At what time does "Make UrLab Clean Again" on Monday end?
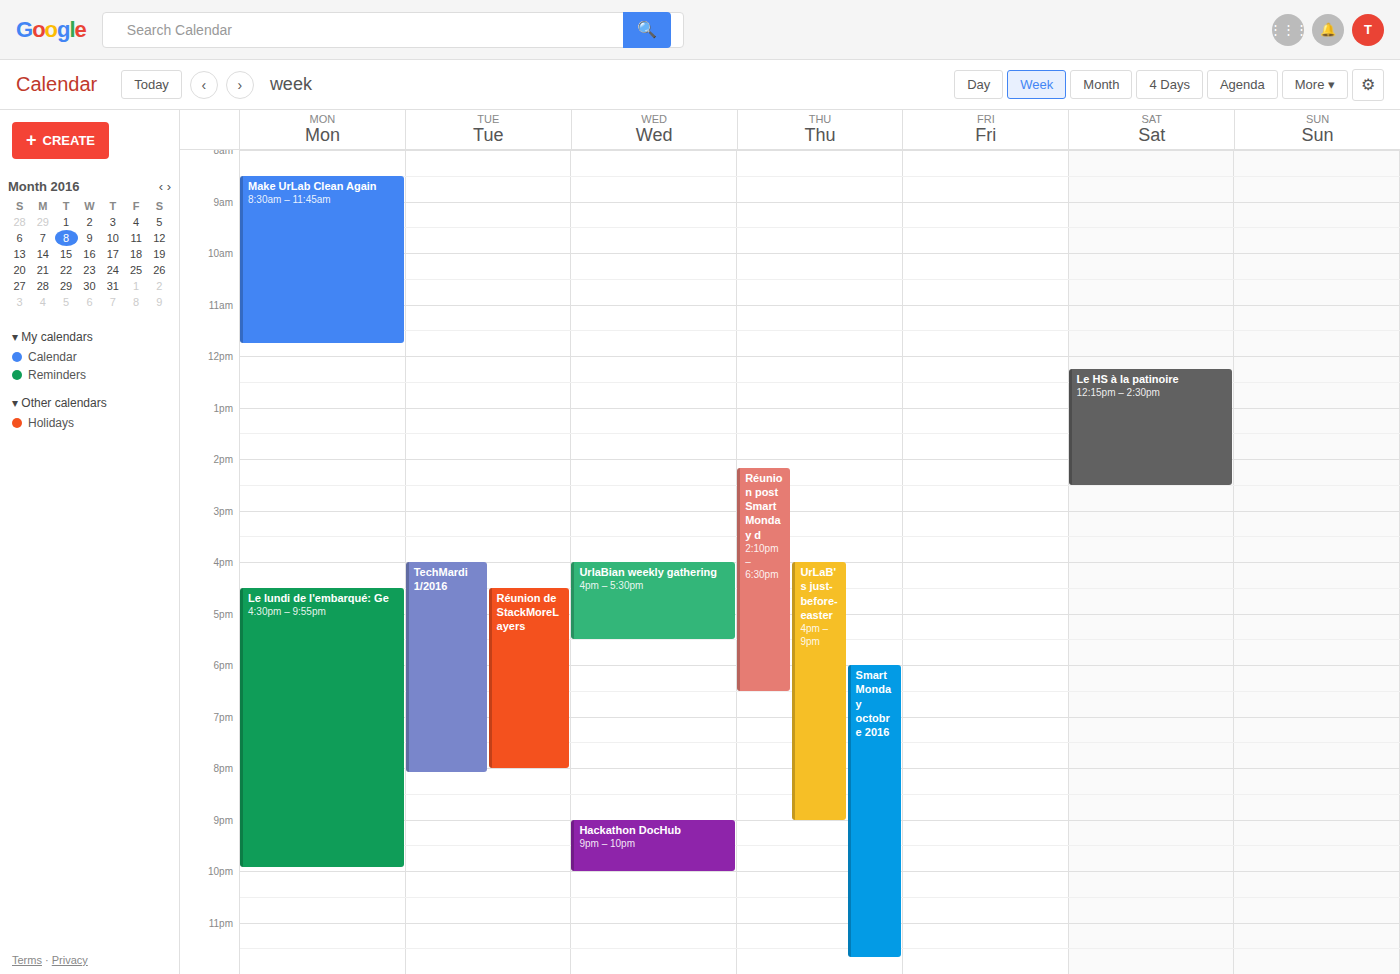
11:45 AM